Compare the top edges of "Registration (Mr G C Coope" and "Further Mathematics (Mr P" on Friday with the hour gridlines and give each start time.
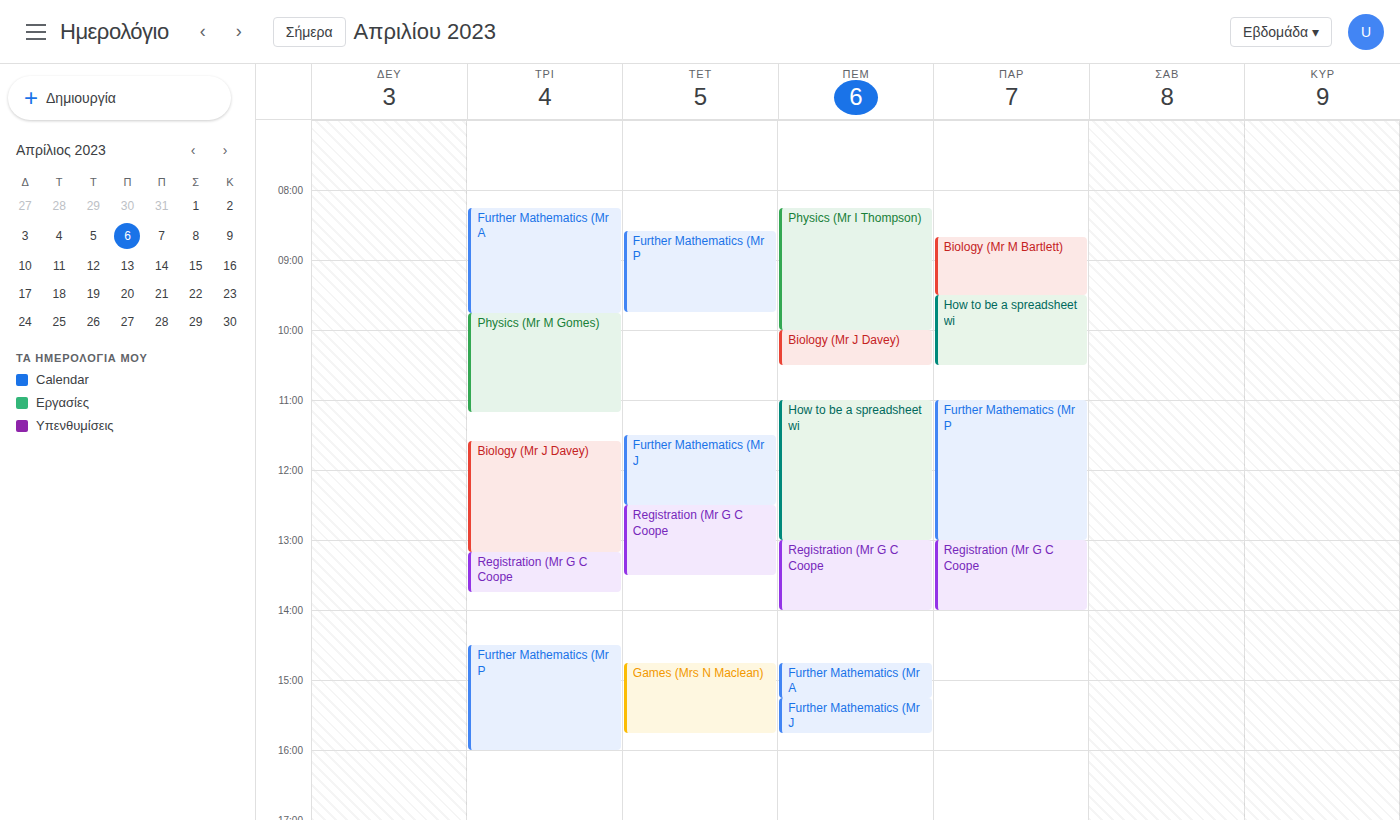
"Registration (Mr G C Coope": 1:00 PM, exactly on the 1 PM line. "Further Mathematics (Mr P": 11:00 AM, exactly on the 11 AM line.